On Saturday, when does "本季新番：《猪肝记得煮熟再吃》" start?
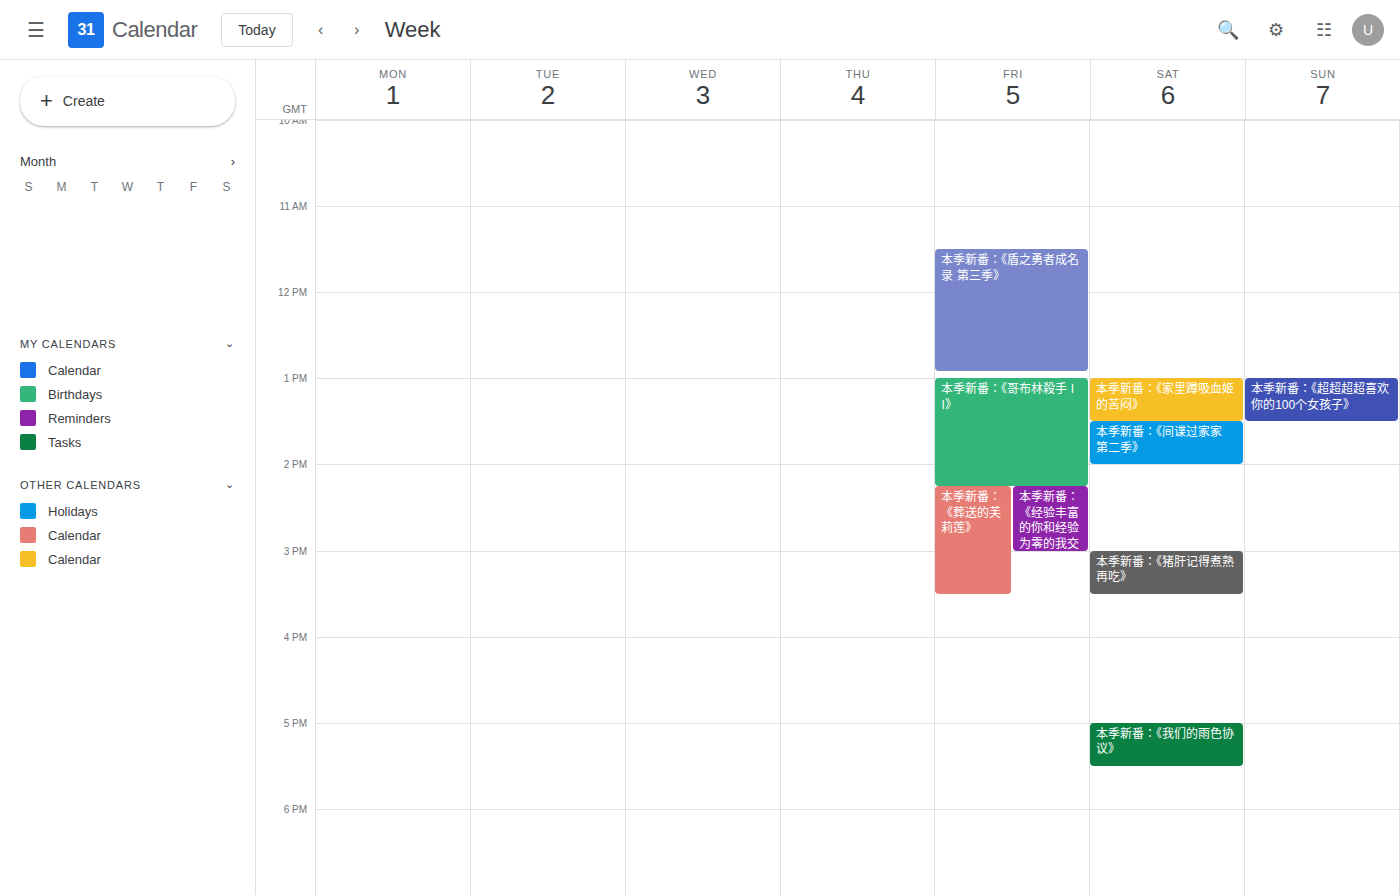
3:00 PM